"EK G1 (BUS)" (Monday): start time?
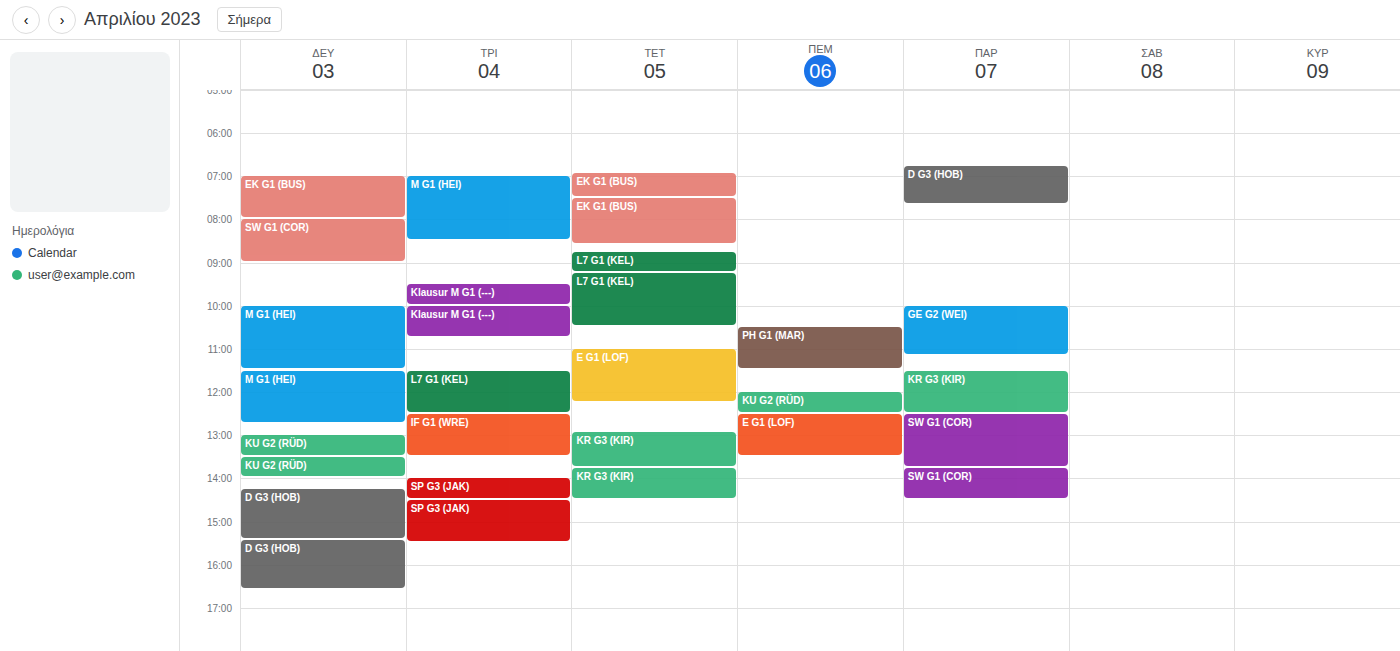
7:00 AM